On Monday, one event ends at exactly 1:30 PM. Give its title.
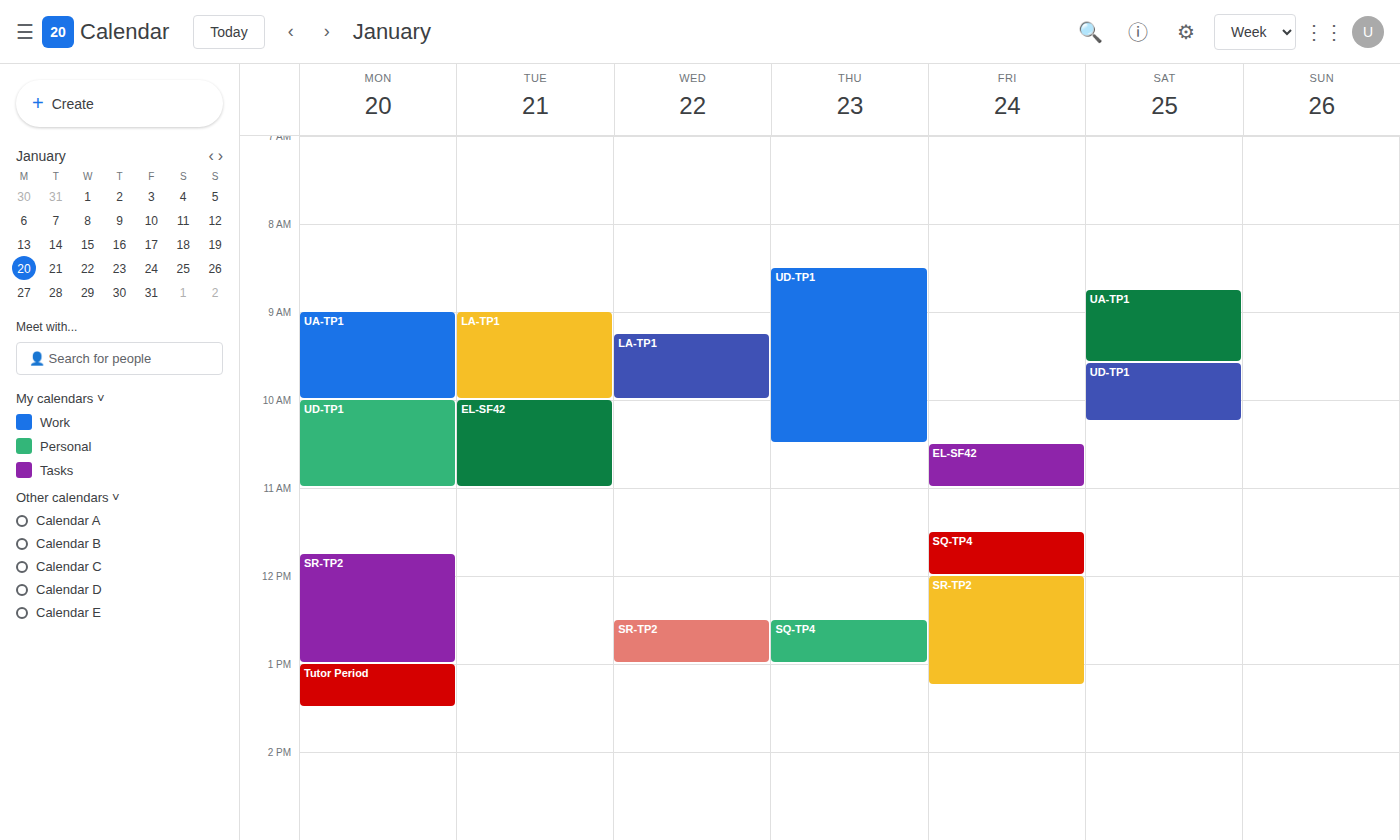
"Tutor Period"